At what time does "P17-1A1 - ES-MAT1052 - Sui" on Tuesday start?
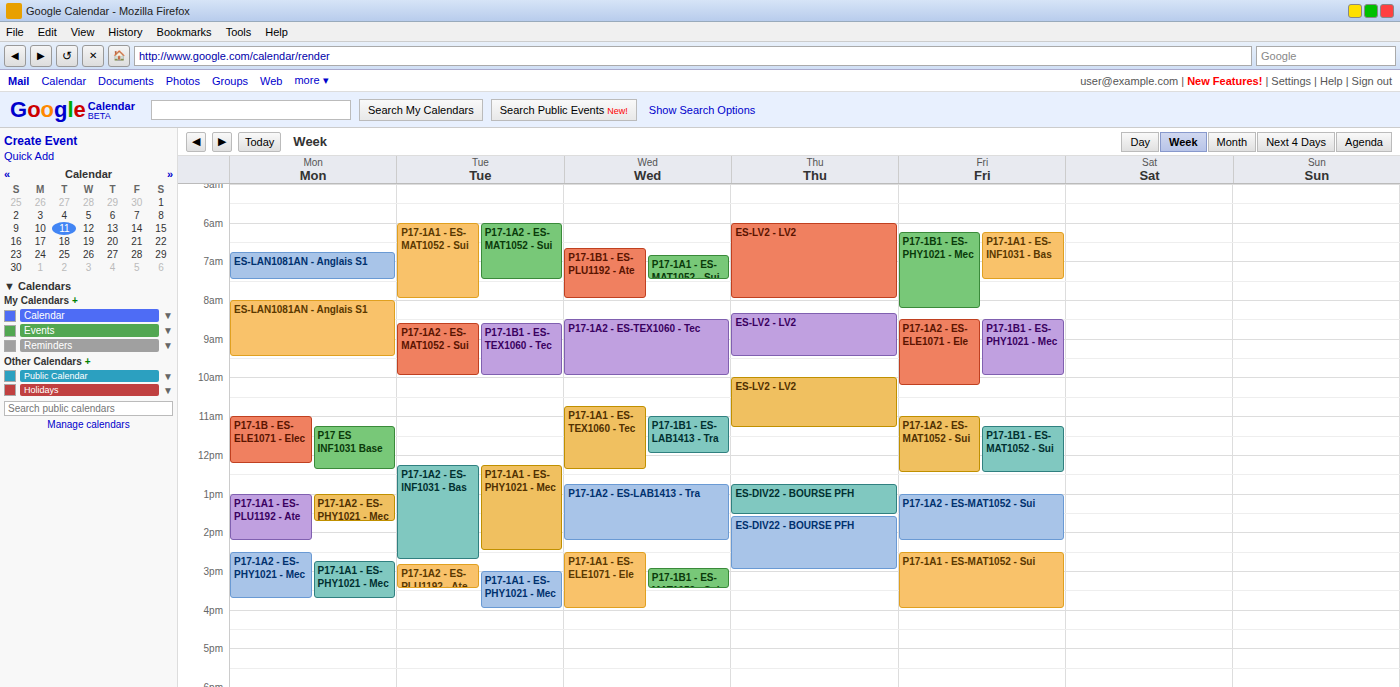
6:00 AM